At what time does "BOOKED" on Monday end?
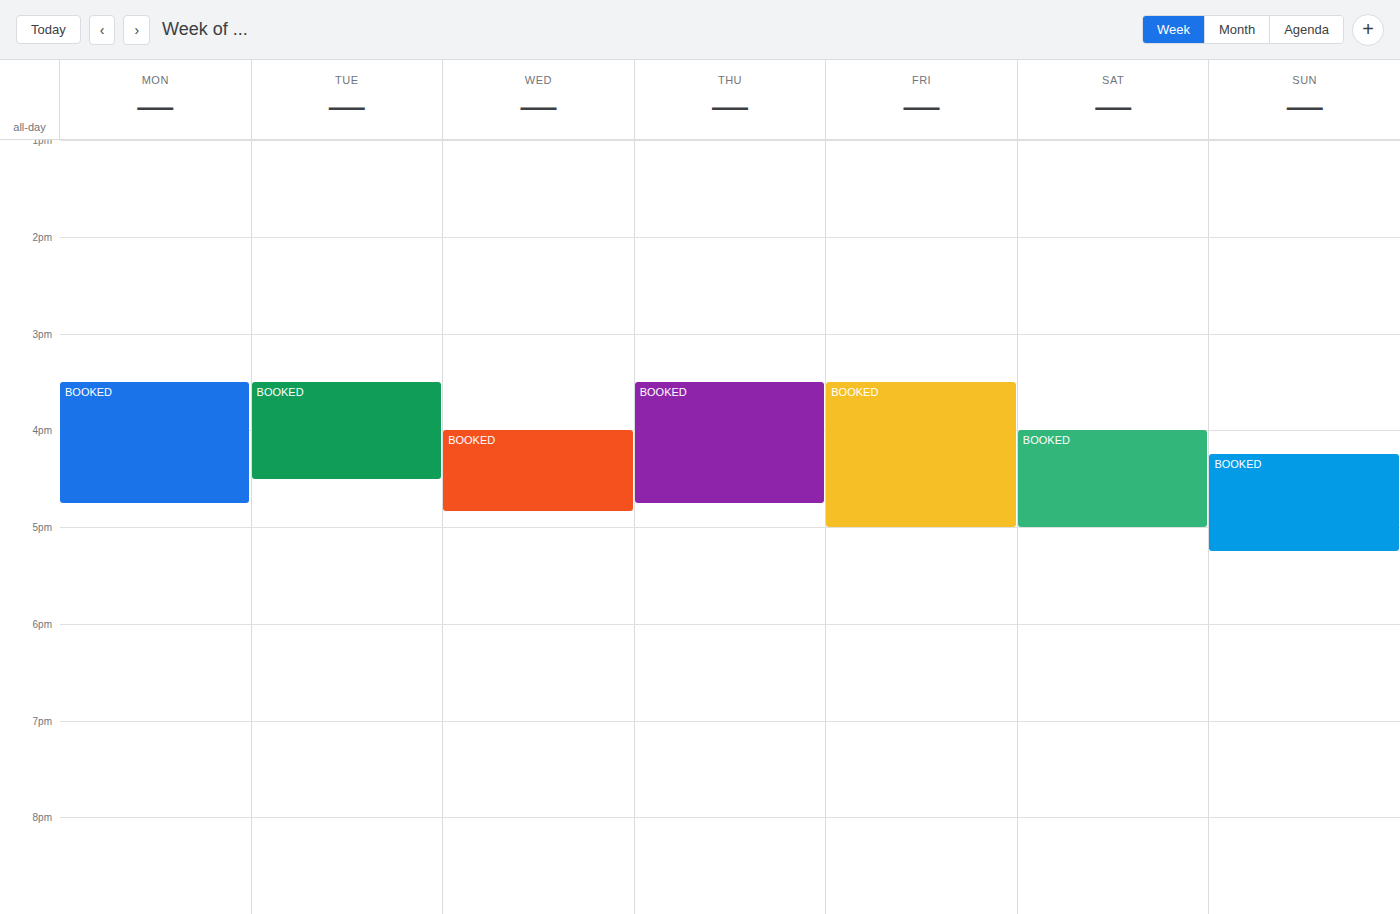
4:45 PM